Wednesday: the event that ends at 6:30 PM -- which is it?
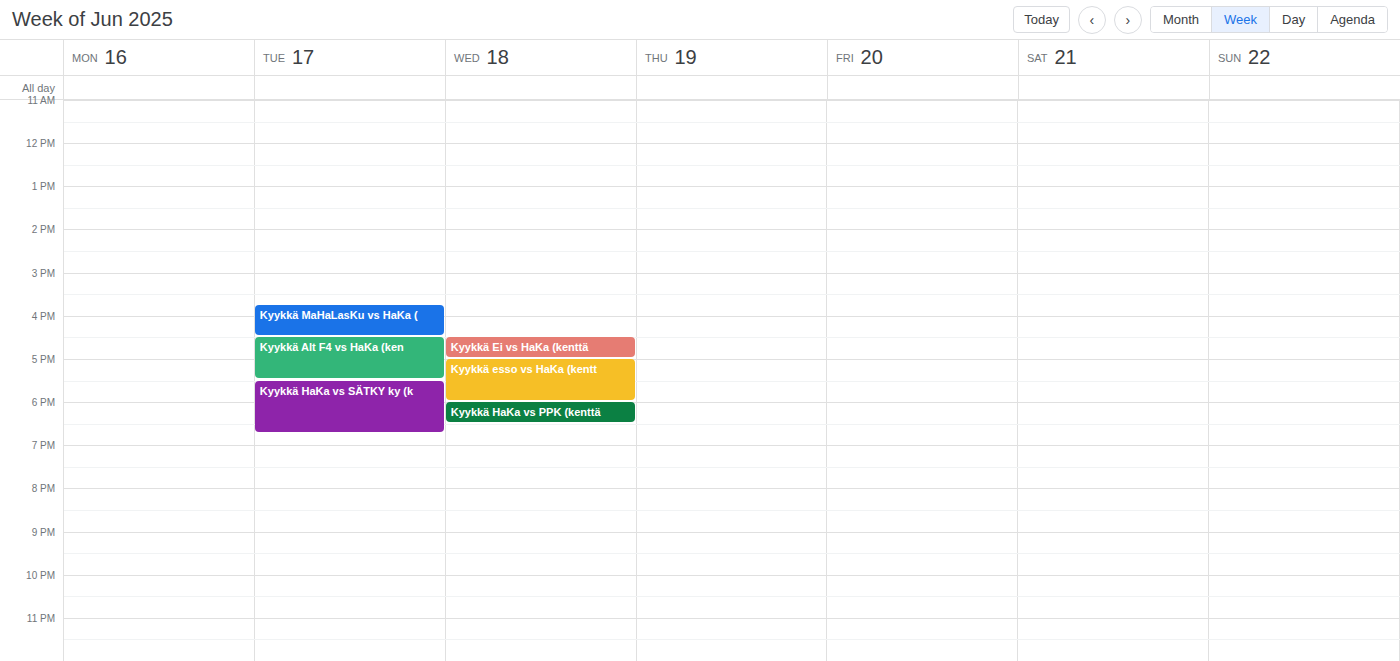
"Kyykkä HaKa vs PPK (kenttä"